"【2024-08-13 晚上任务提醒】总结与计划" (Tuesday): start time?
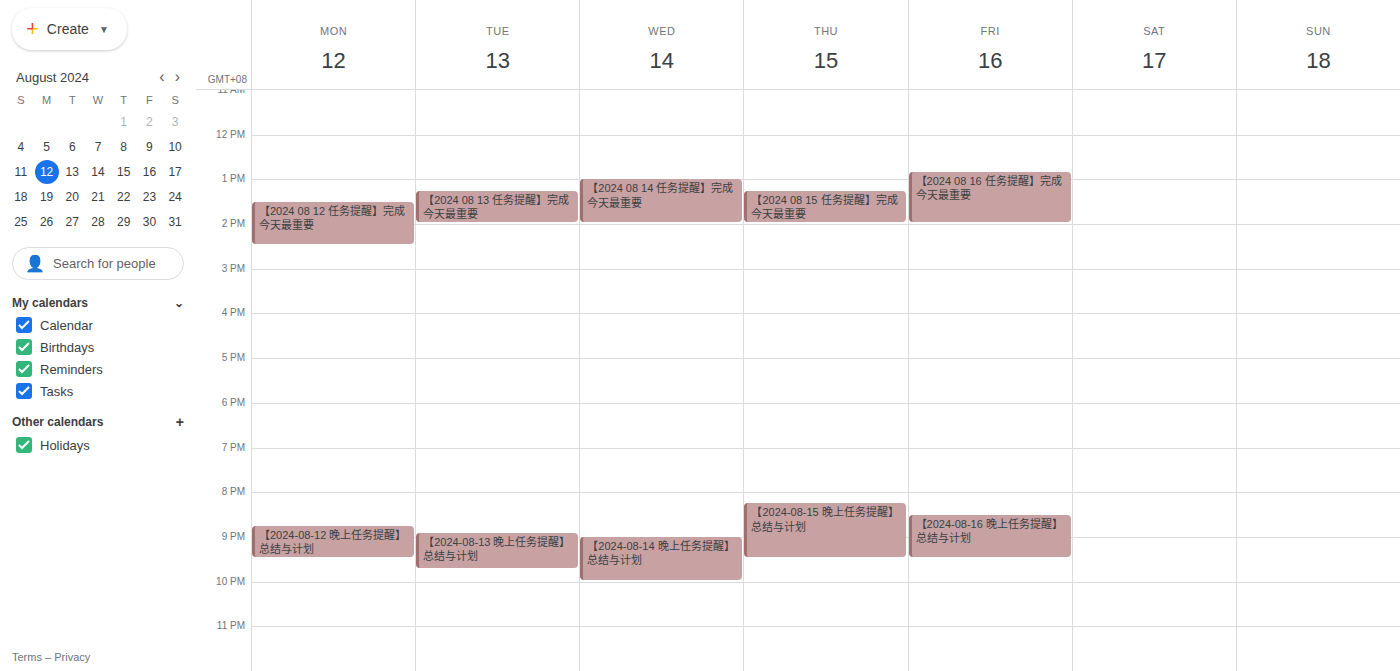
8:55 PM